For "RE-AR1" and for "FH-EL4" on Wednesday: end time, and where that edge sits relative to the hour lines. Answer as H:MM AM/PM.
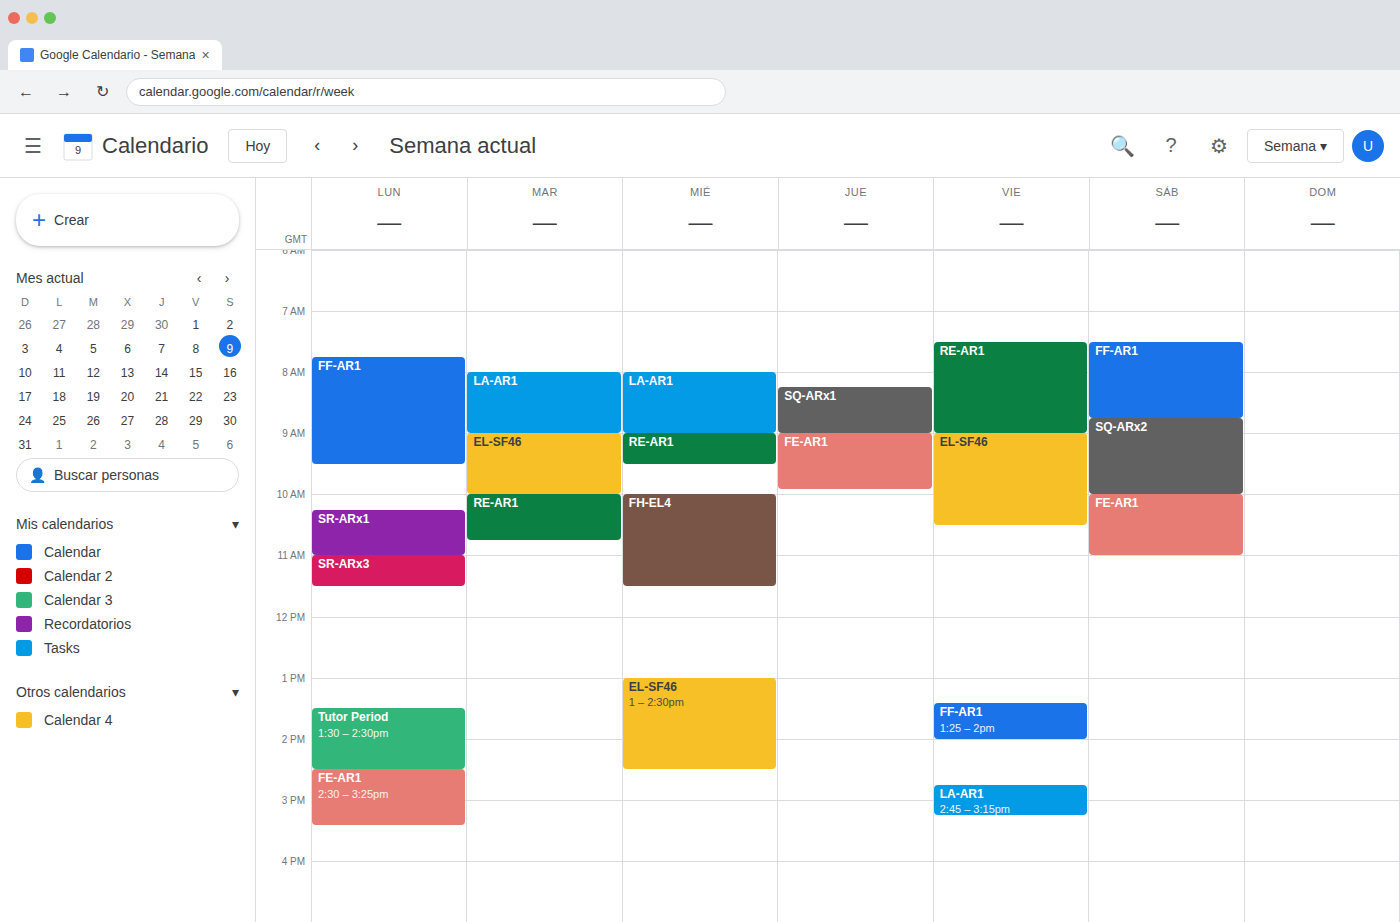
"RE-AR1": 9:30 AM, halfway between the 9 AM and 10 AM lines. "FH-EL4": 11:30 AM, halfway between the 11 AM and 12 PM lines.